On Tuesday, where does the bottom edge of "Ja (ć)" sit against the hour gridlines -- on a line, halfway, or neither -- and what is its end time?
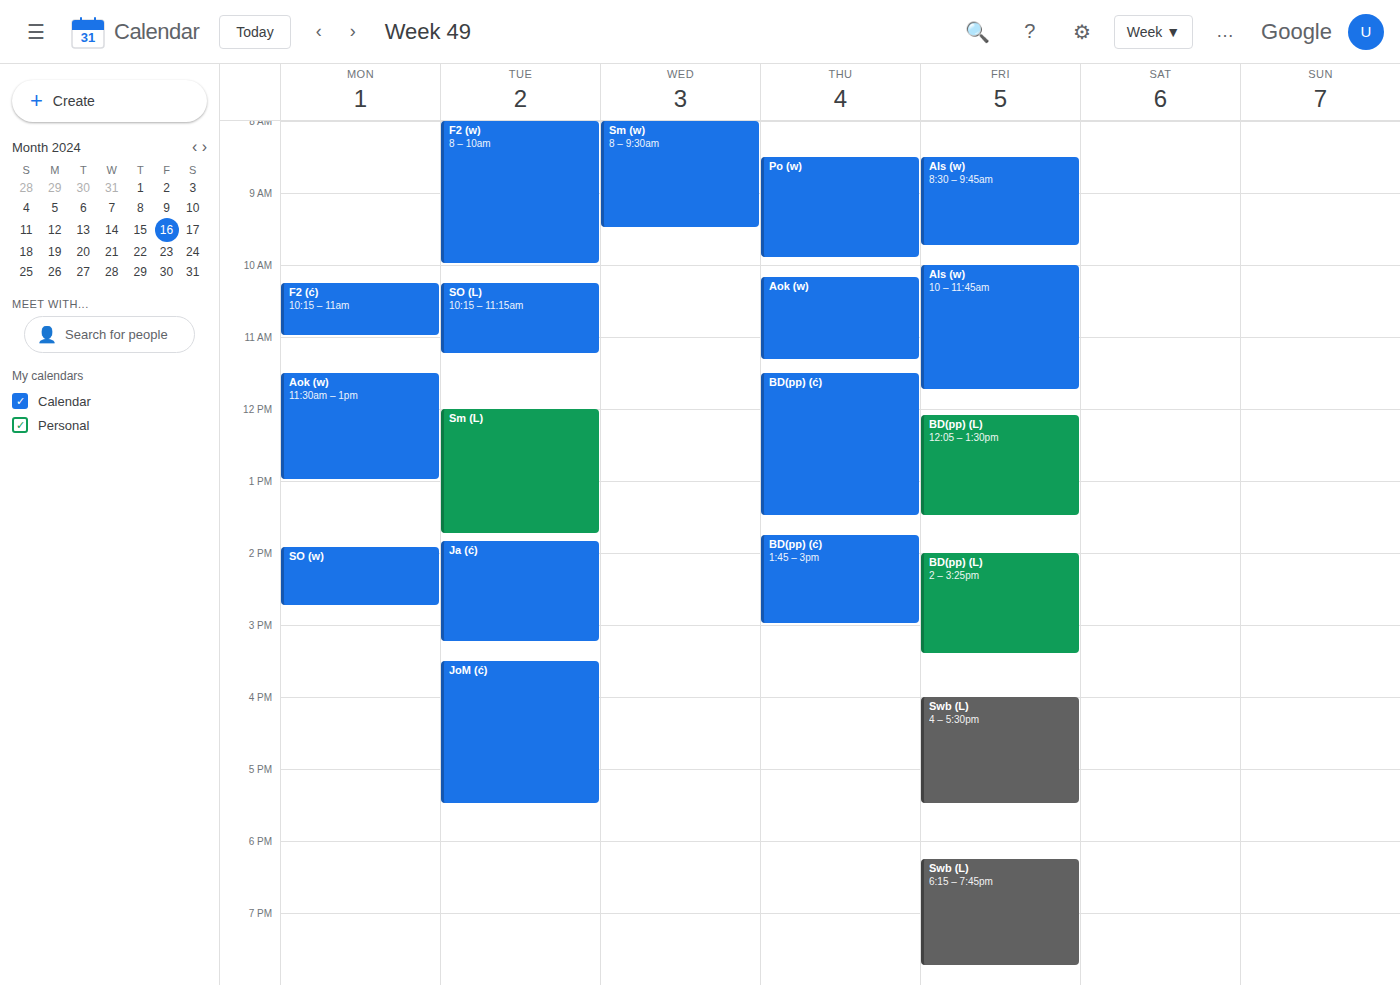
15:15 -- neither: a quarter of the way from the 15:00 line to the 16:00 line.